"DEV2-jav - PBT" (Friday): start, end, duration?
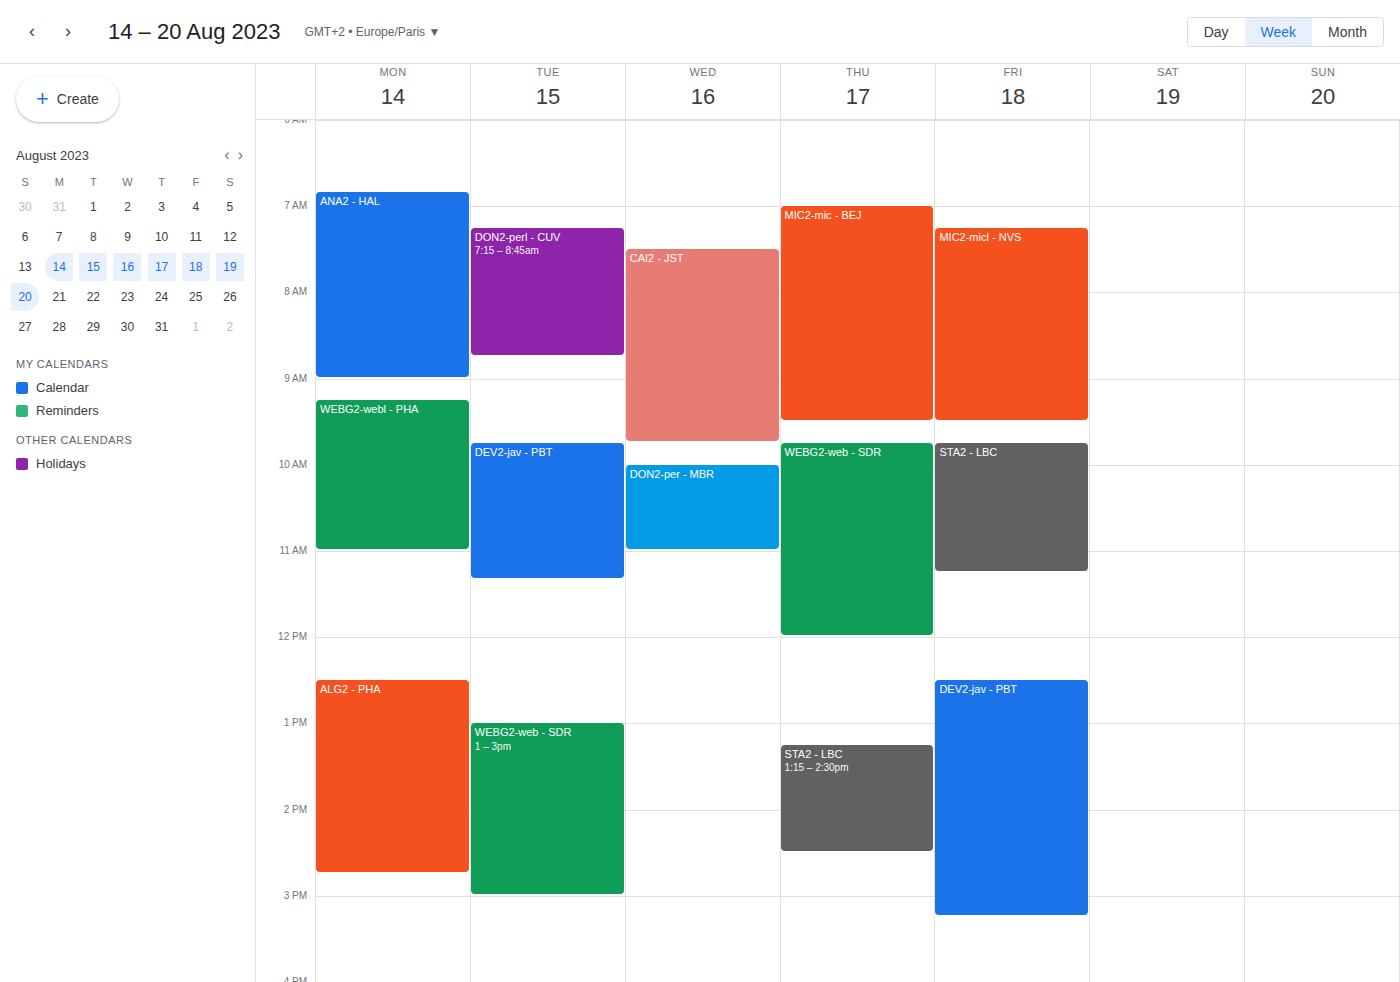
12:30 PM to 3:15 PM, 2 hours 45 minutes